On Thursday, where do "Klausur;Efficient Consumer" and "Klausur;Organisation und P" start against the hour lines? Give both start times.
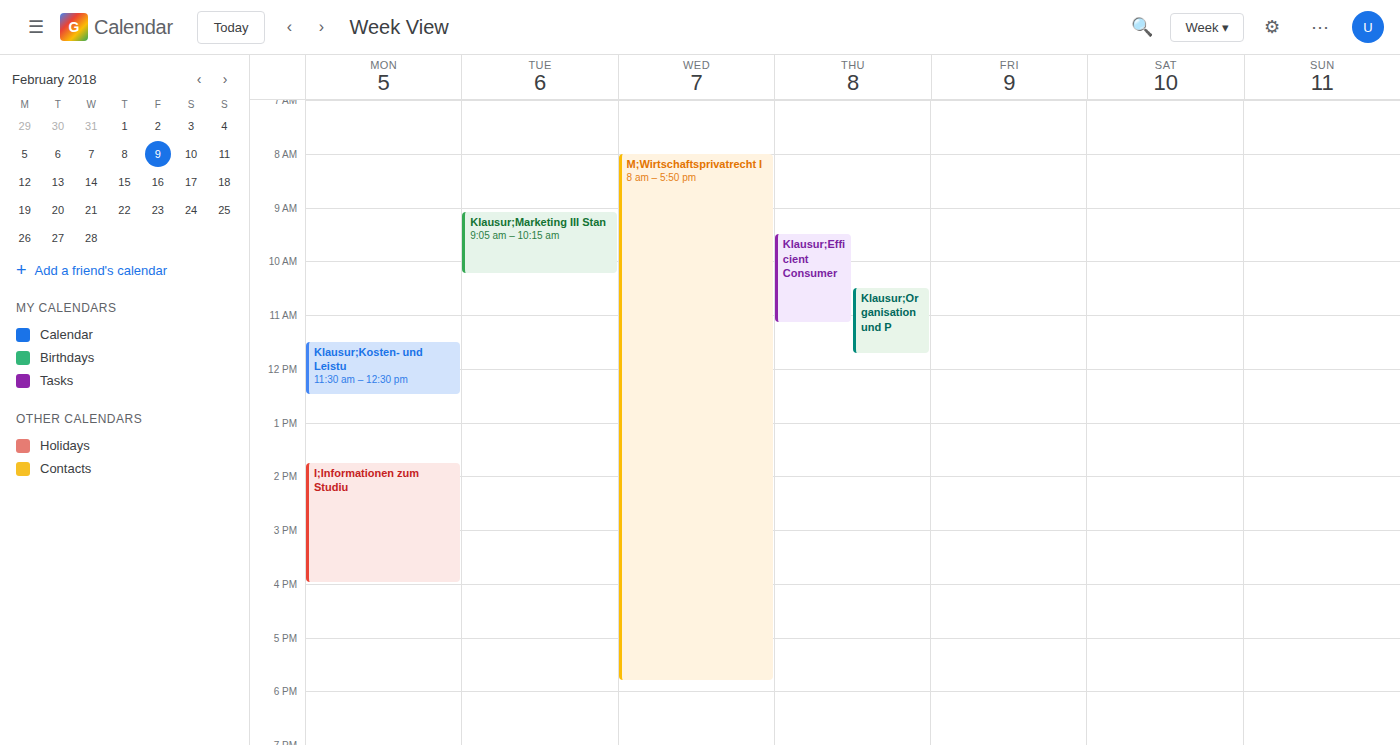
"Klausur;Efficient Consumer": 9:30 AM, halfway between the 9 AM and 10 AM lines. "Klausur;Organisation und P": 10:30 AM, halfway between the 10 AM and 11 AM lines.